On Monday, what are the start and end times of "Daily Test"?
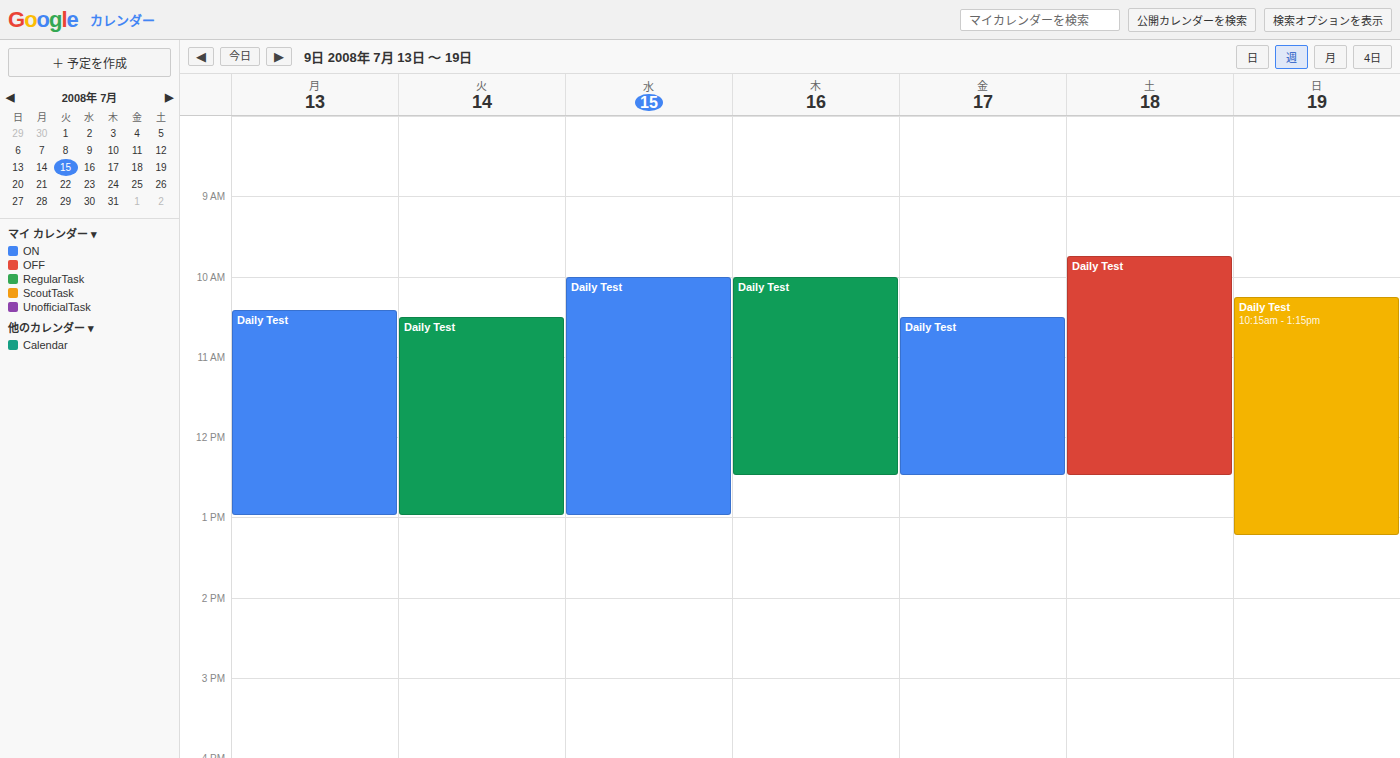
10:25 AM to 1:00 PM